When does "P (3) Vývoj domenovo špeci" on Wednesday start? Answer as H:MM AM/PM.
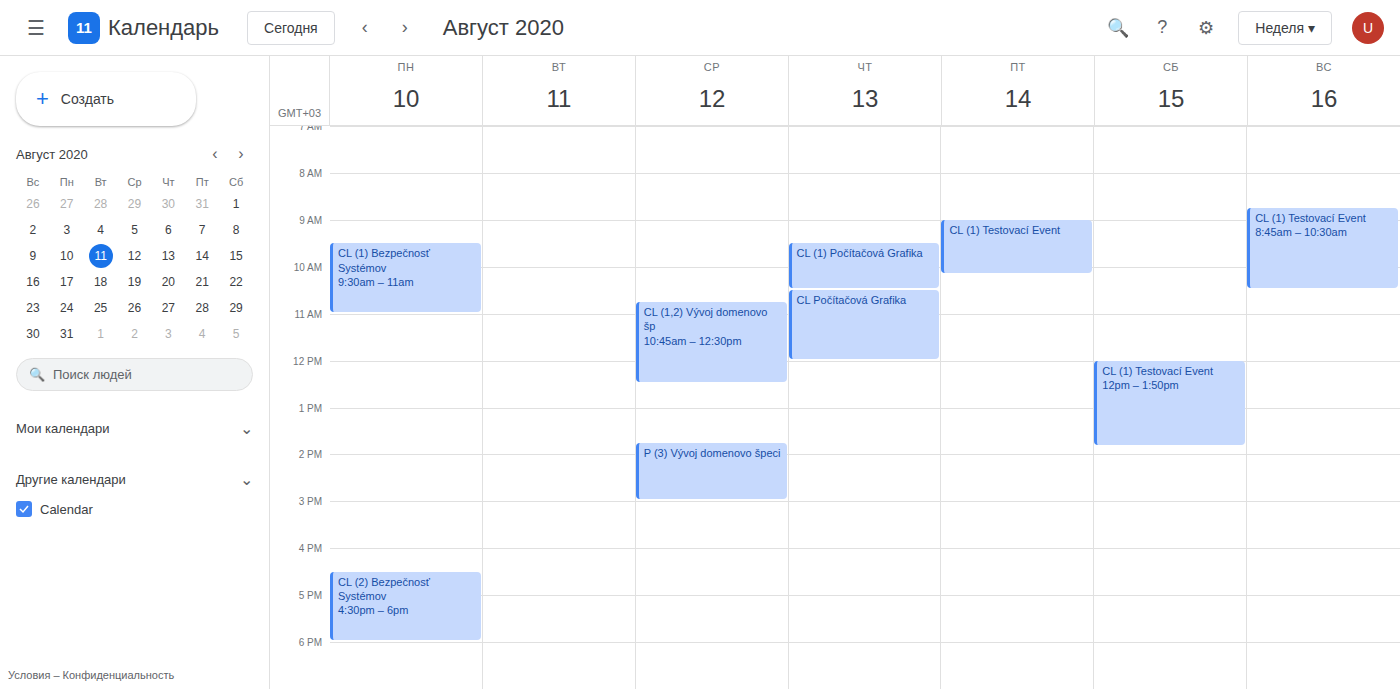
1:45 PM